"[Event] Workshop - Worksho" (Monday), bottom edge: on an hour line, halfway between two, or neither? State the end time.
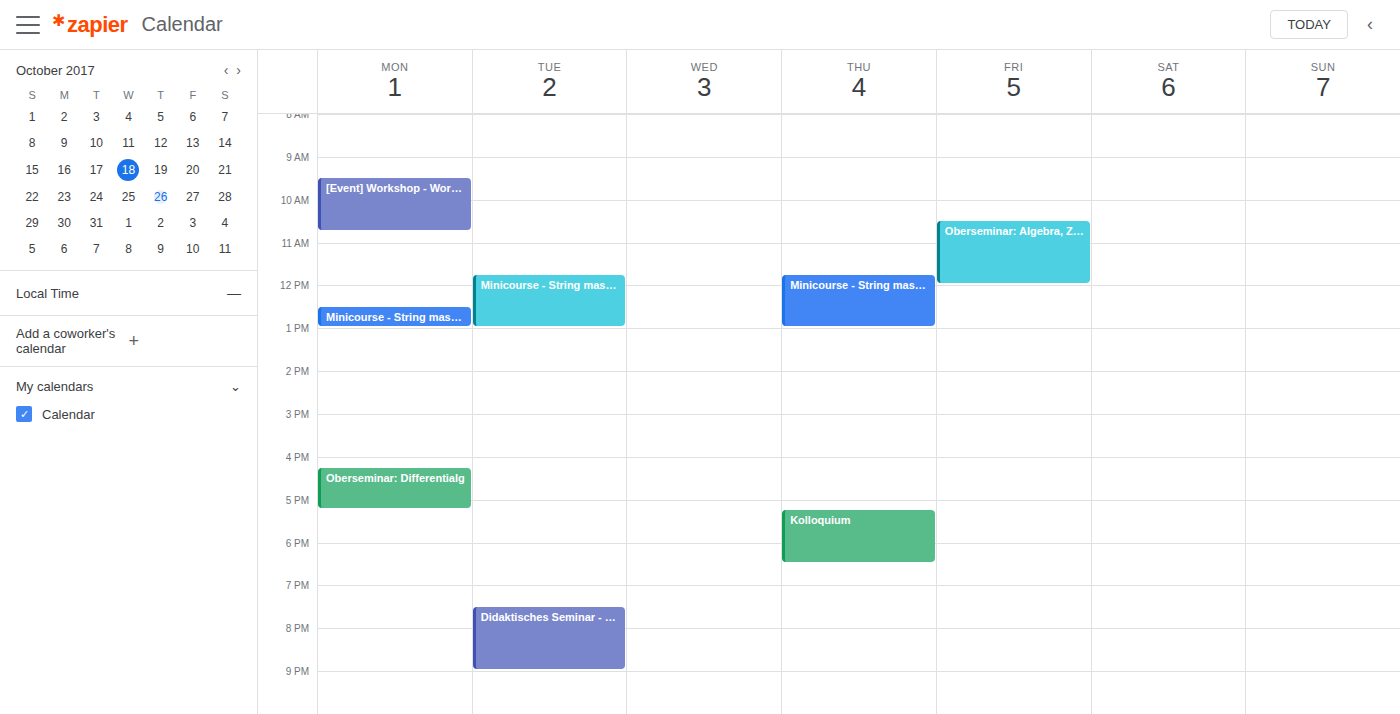
10:45 -- neither: three quarters of the way from the 10:00 line to the 11:00 line.